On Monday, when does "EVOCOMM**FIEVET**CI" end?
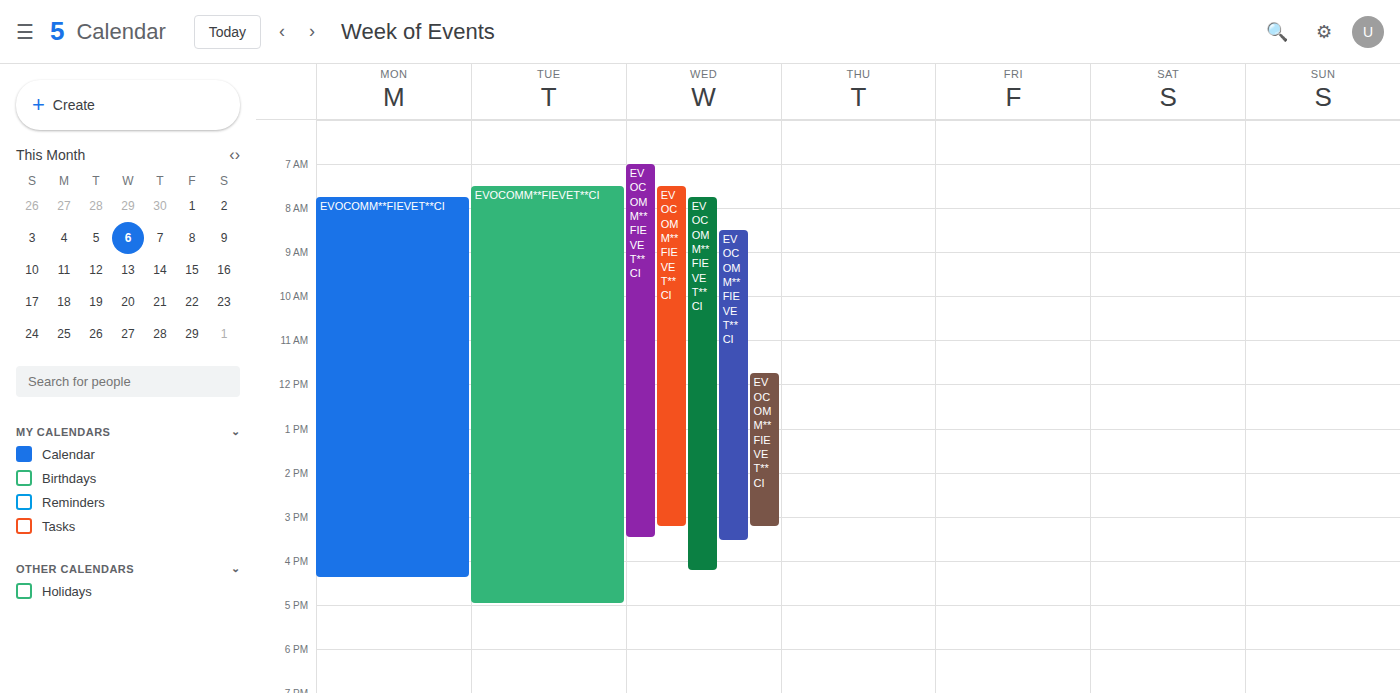
16:25